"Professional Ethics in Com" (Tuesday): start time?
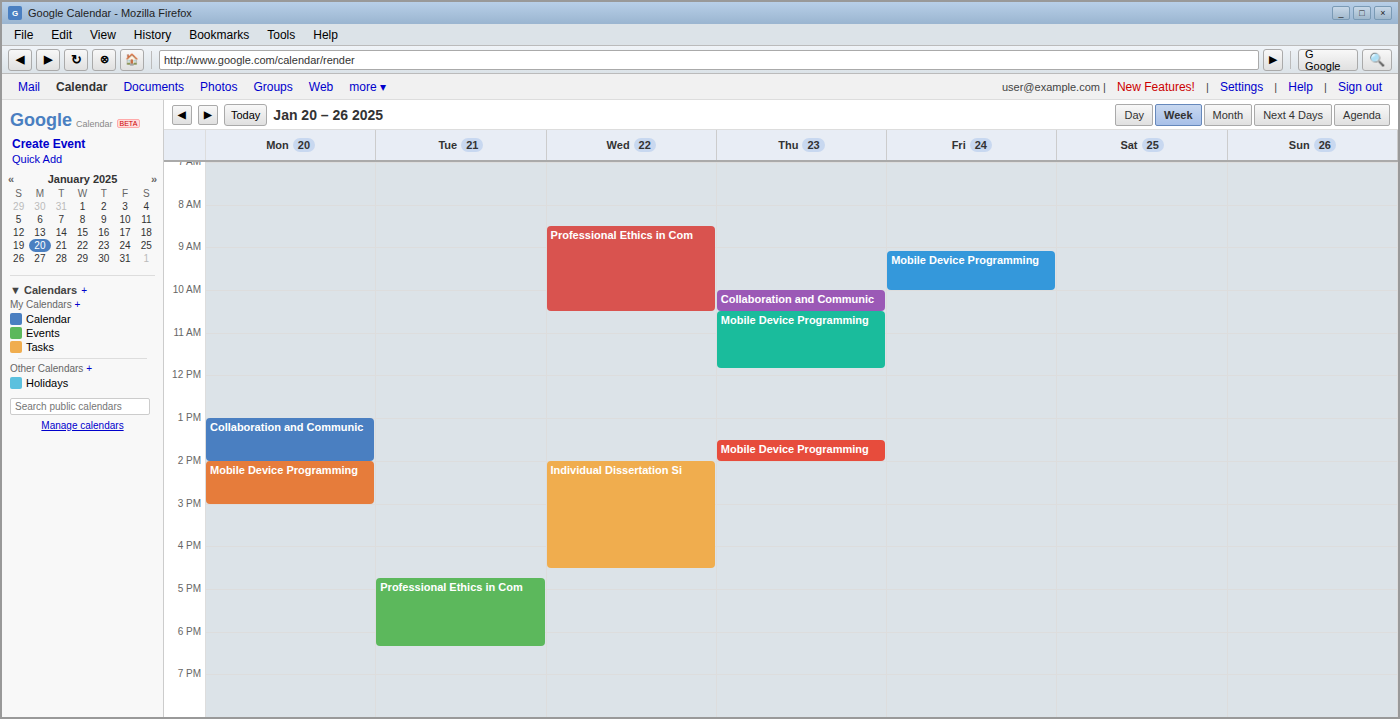
4:45 PM